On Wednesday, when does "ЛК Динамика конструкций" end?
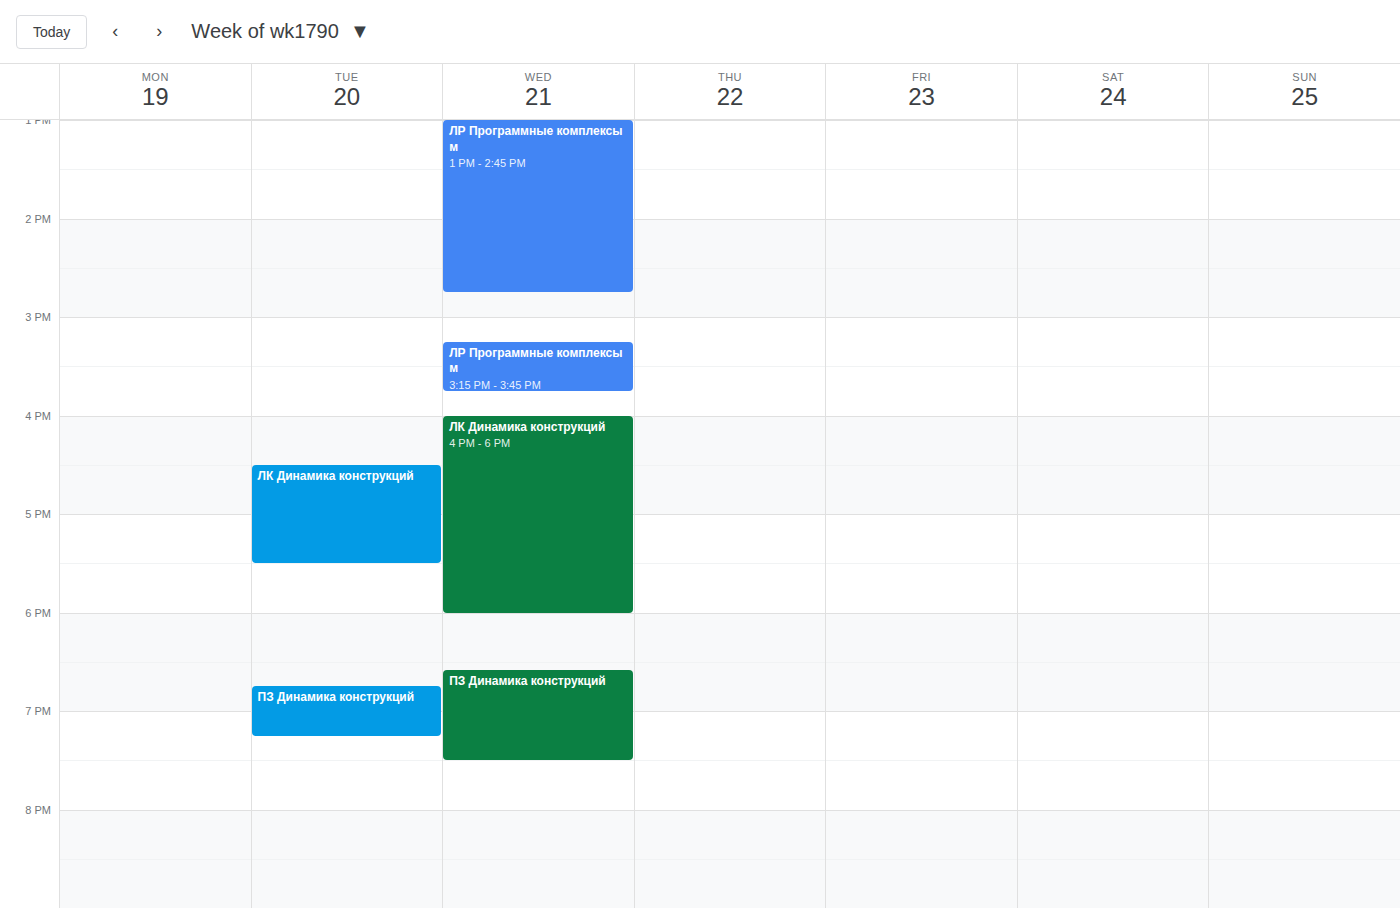
6:00 PM